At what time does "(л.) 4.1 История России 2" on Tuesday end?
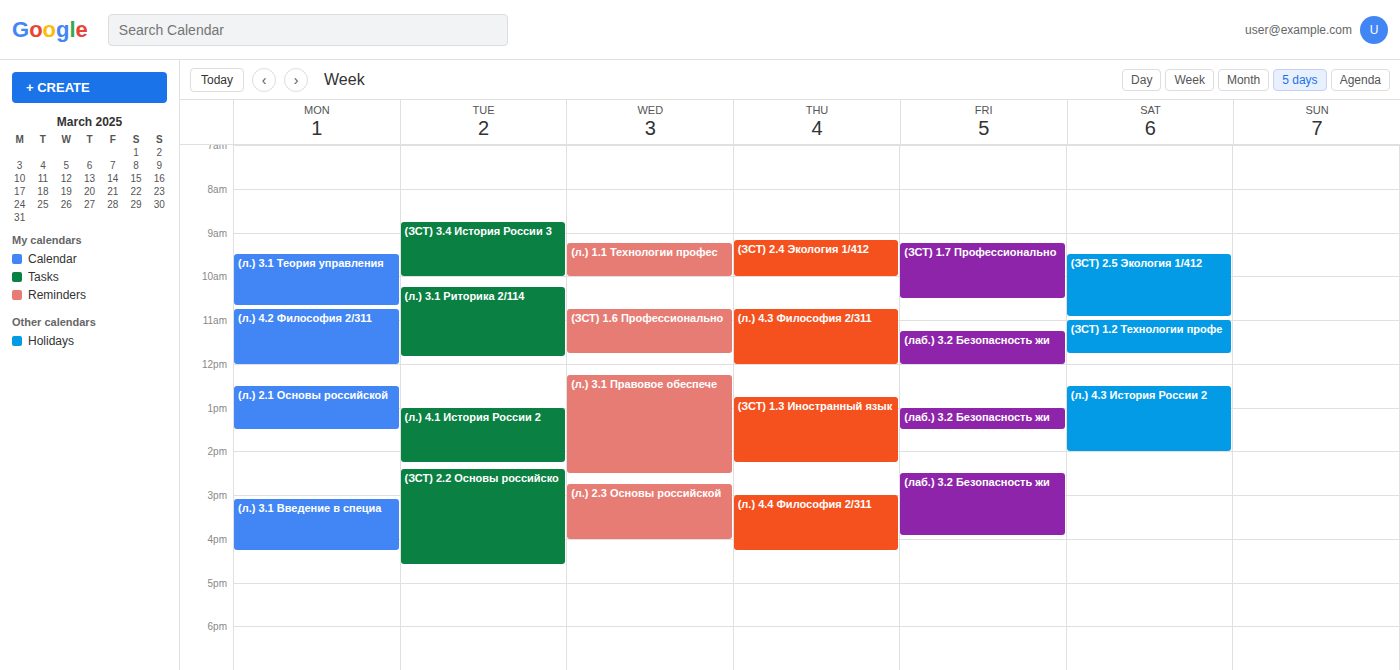
2:15 PM